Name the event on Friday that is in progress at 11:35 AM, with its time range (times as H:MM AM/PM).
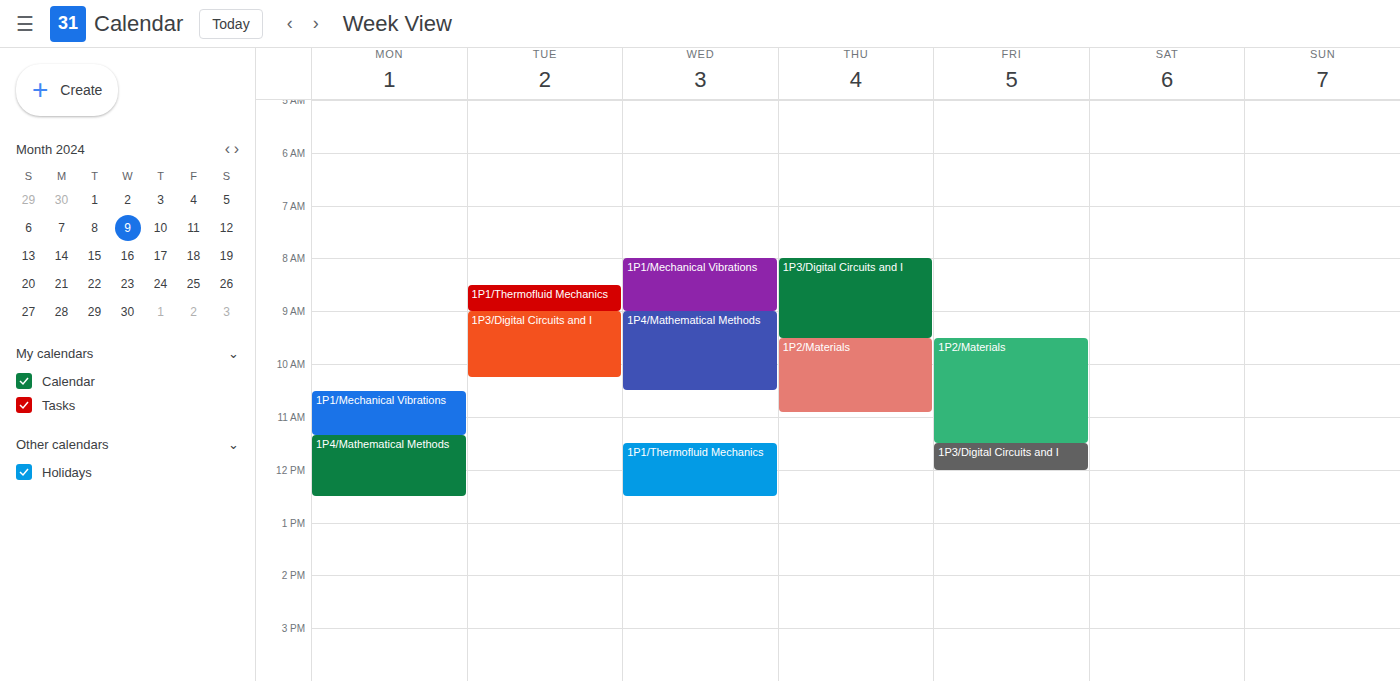
"1P3/Digital Circuits and I", 11:30 AM to 12:00 PM